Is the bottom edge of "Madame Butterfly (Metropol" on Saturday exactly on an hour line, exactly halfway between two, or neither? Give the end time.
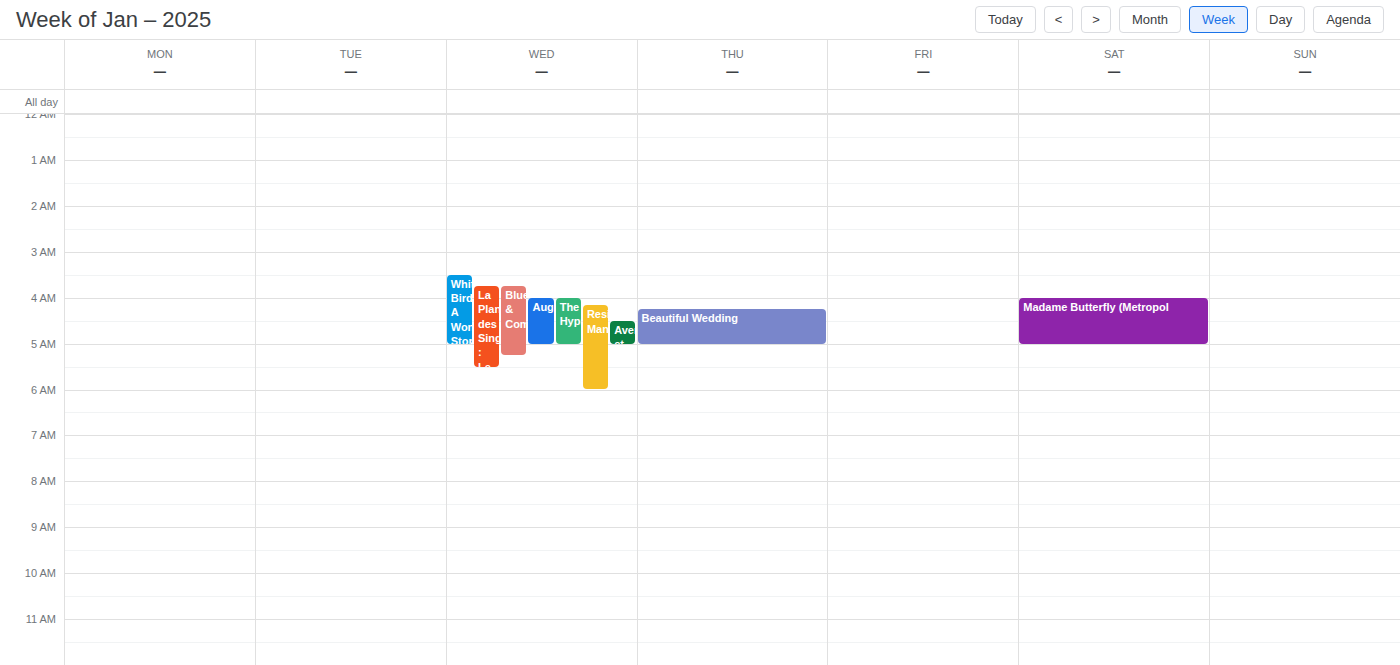
5:00 AM -- exactly on the 5 AM line.